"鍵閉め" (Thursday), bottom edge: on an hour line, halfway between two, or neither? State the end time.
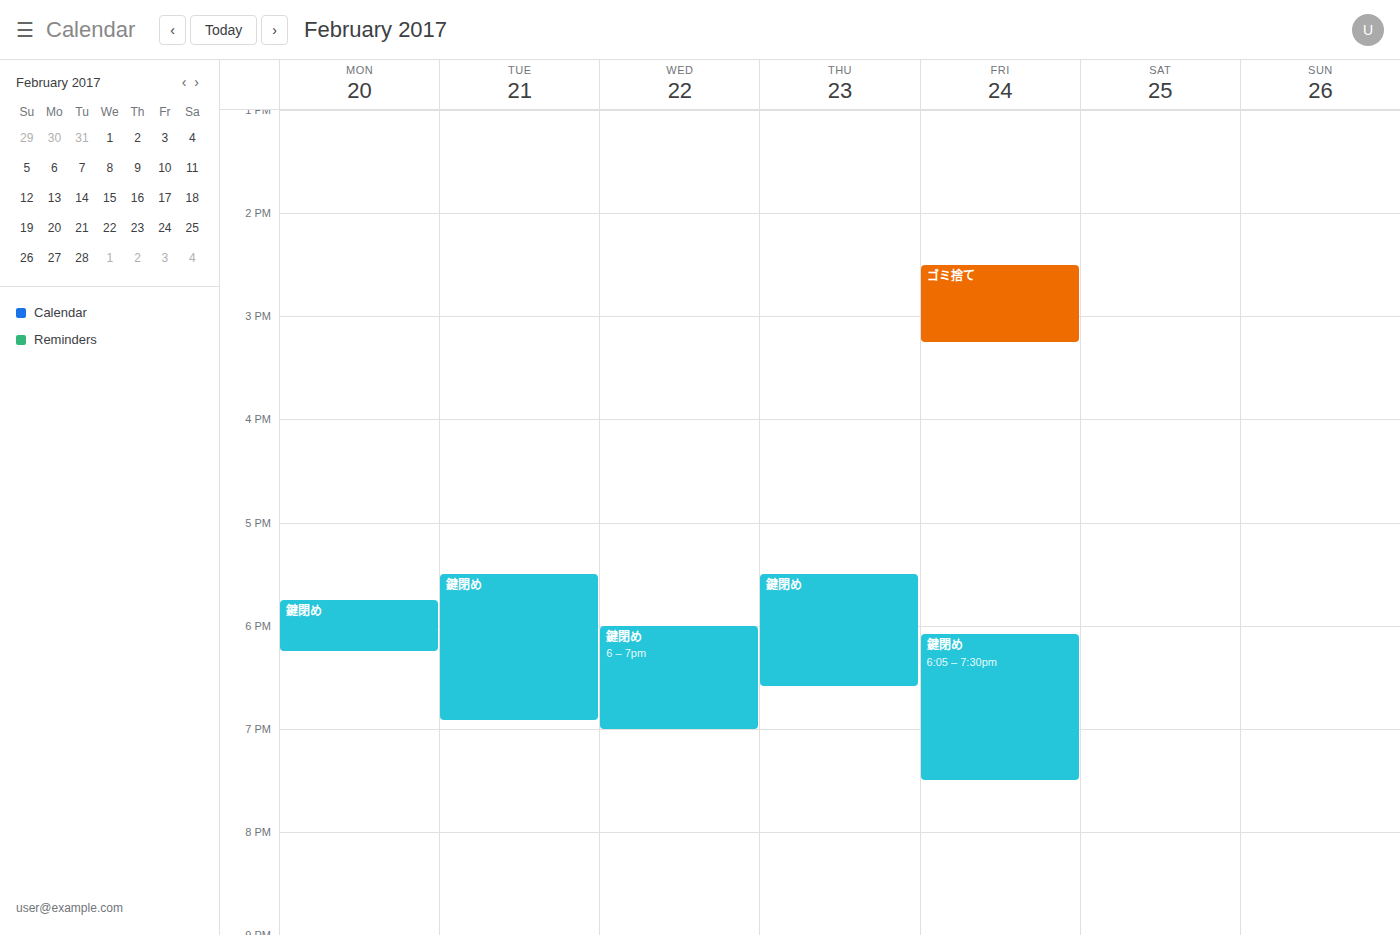
6:35 PM -- neither: 35 minutes below the 6 PM line and 25 minutes above the 7 PM line.